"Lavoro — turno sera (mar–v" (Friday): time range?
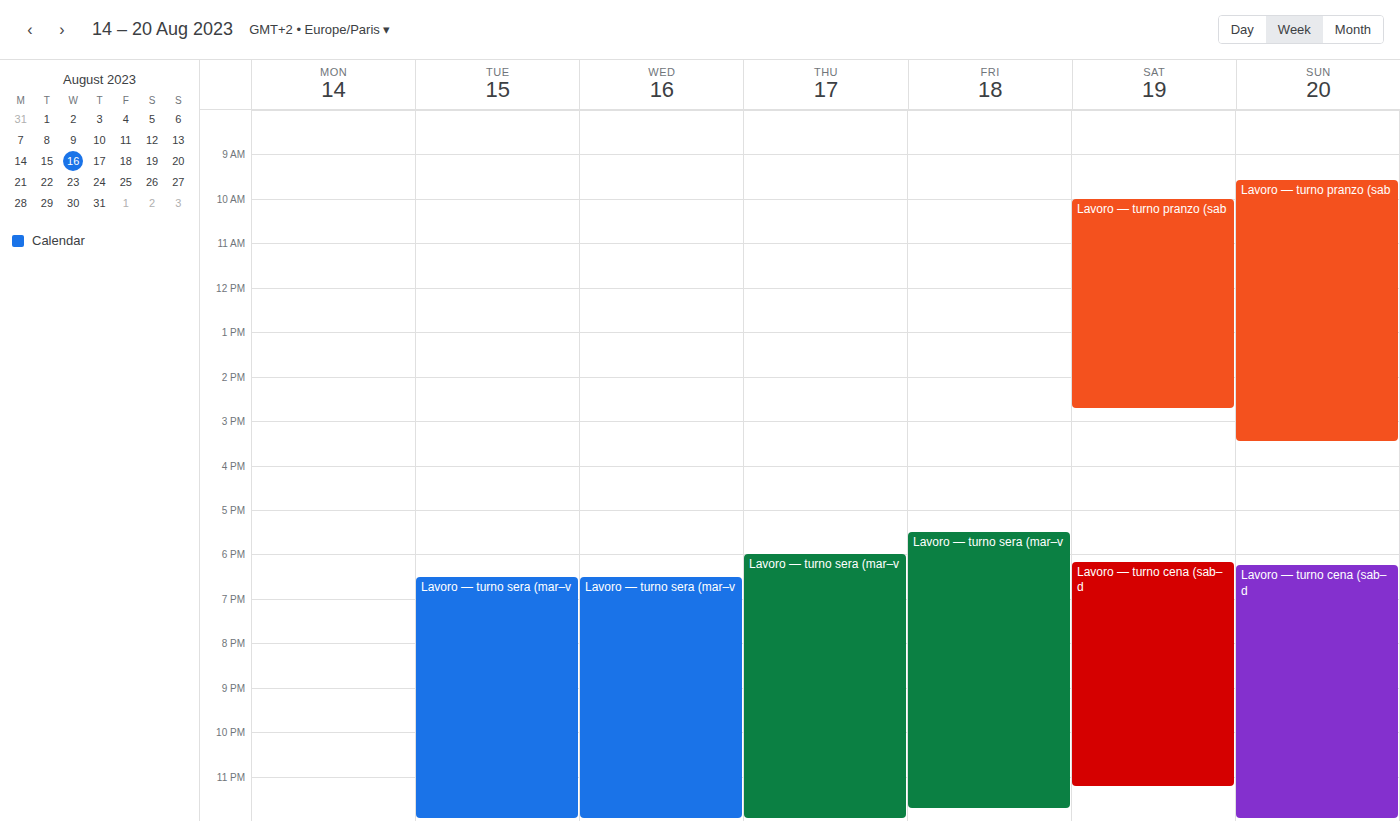
5:30 PM to 11:45 PM